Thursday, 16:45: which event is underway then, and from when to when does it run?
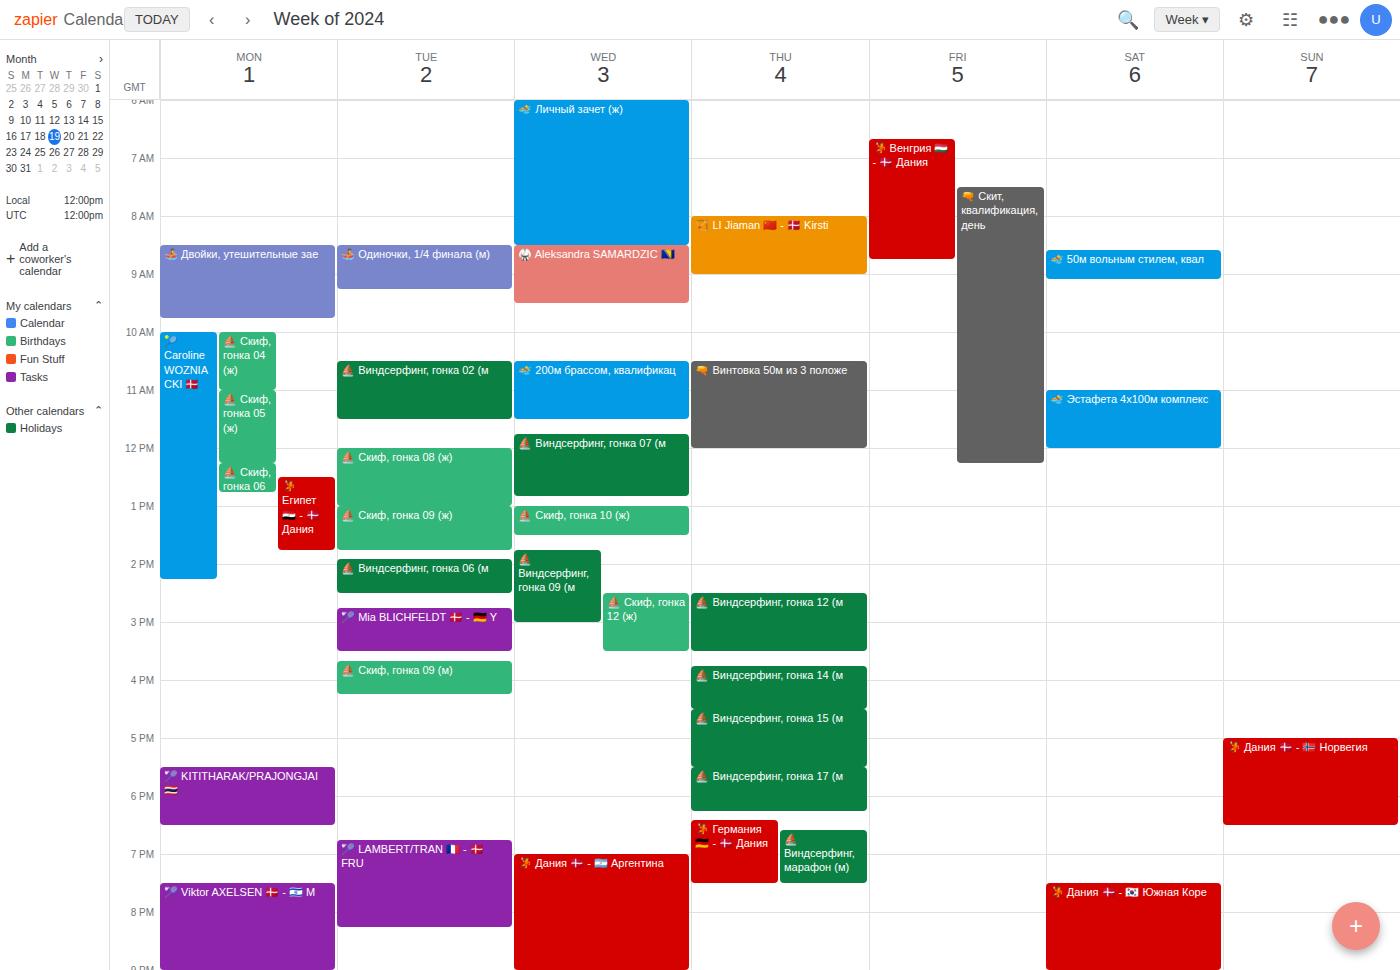
"⛵ Виндсерфинг, гонка 15 (м", 16:30 to 17:30